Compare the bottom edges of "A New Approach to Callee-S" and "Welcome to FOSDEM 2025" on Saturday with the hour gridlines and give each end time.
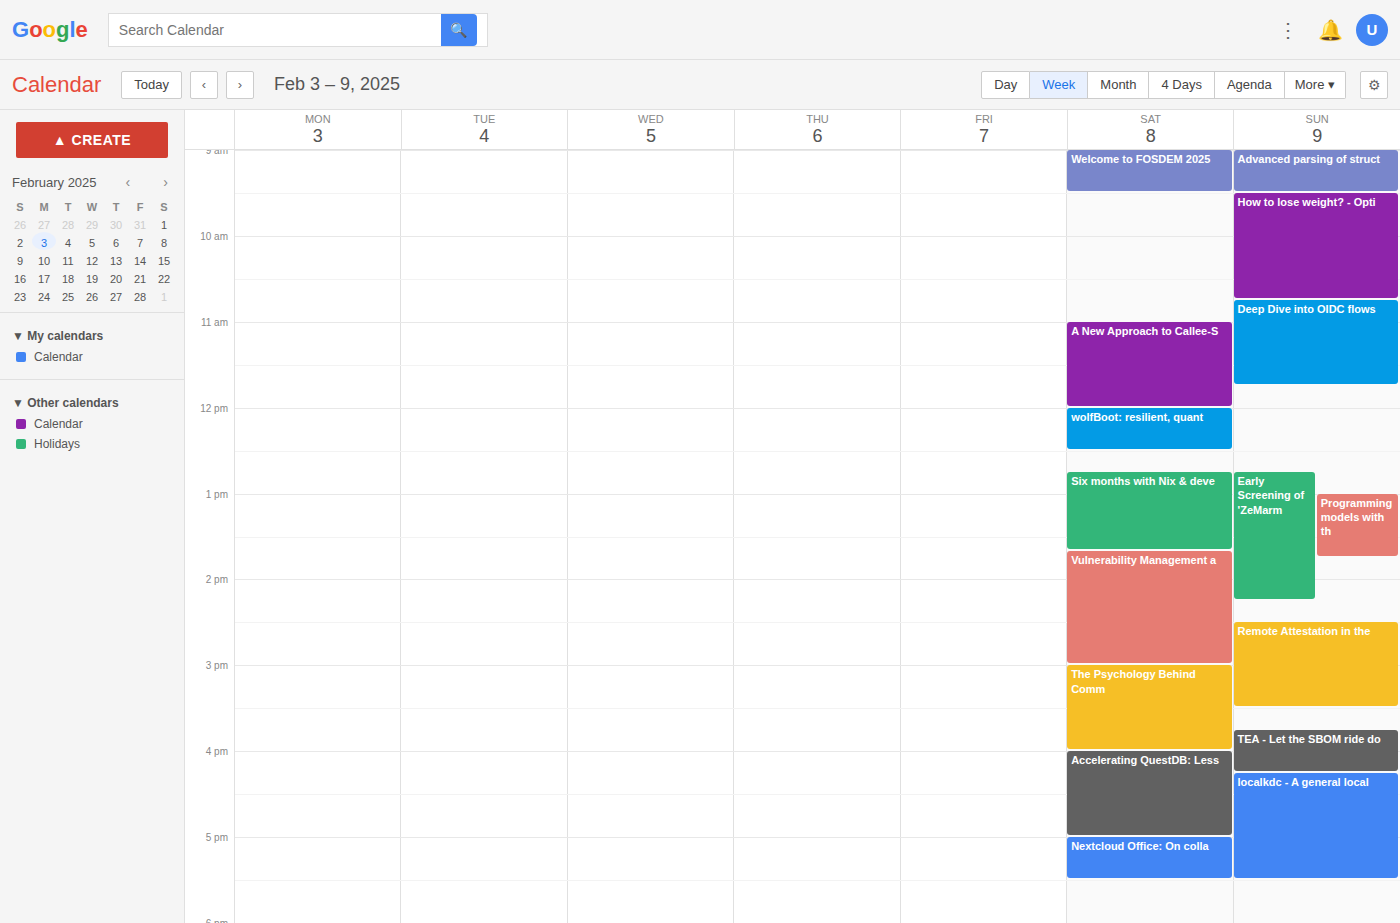
"A New Approach to Callee-S": 12:00 PM, exactly on the 12 PM line. "Welcome to FOSDEM 2025": 9:30 AM, halfway between the 9 AM and 10 AM lines.